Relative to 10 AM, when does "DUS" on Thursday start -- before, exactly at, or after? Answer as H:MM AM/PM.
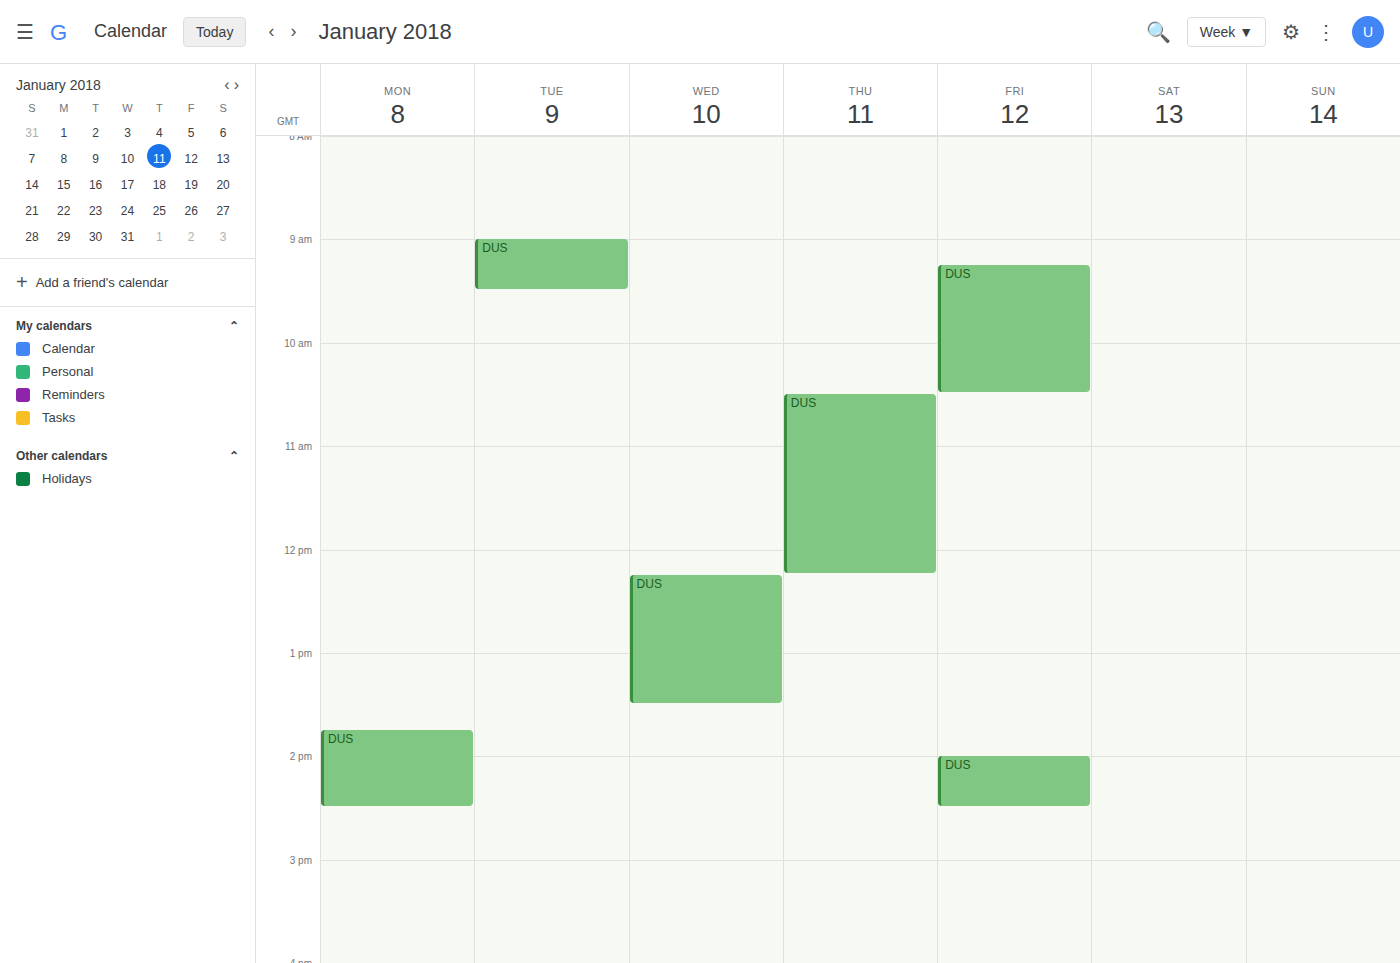
10:30 AM -- after 10 AM, 30 minutes below the 10 AM line.